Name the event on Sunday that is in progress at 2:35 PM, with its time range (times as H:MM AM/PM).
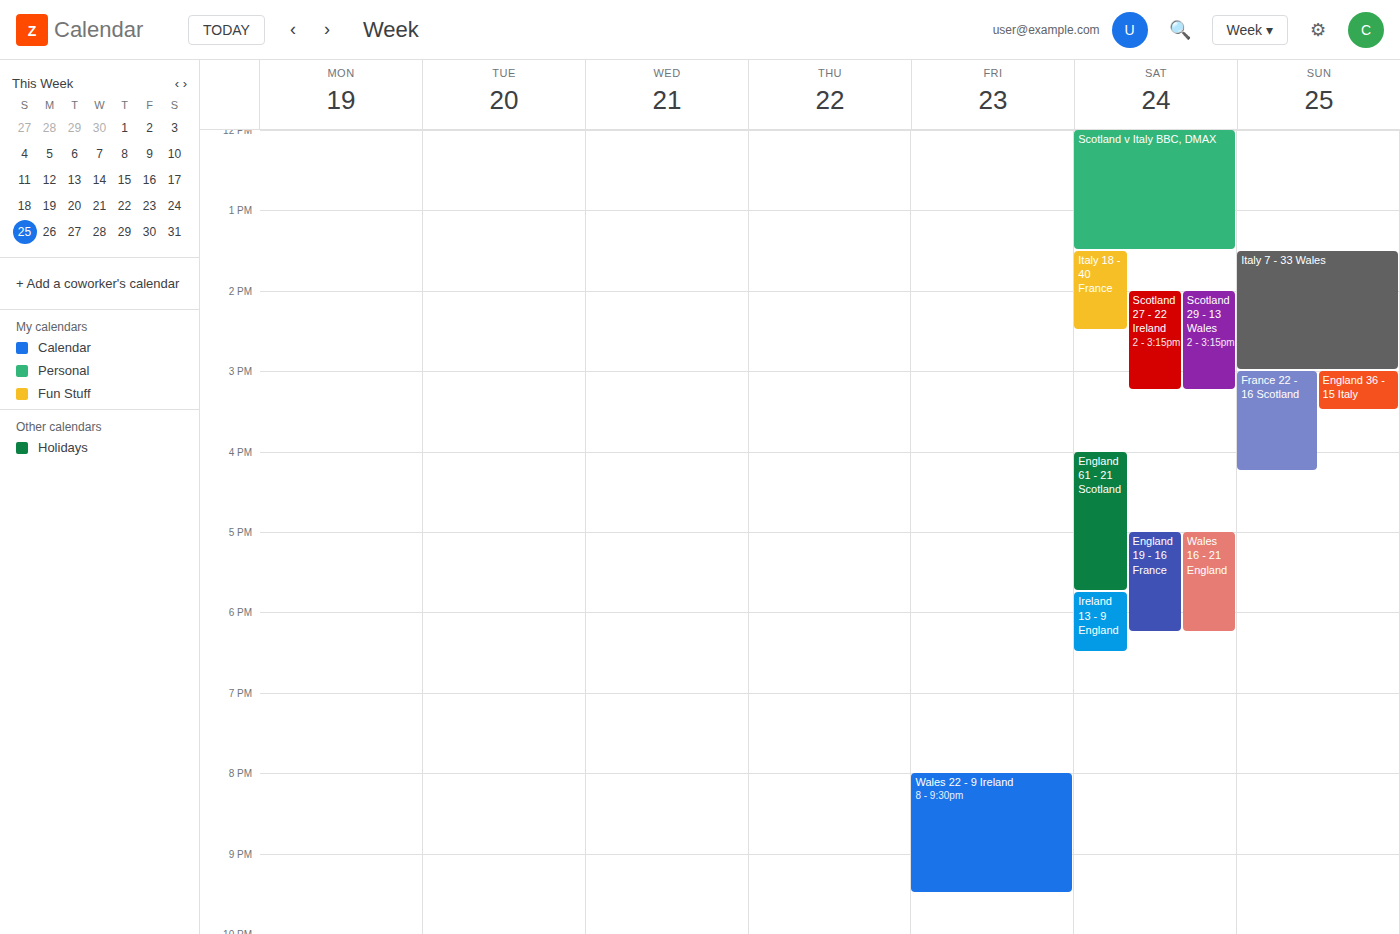
"Italy 7 - 33 Wales", 1:30 PM to 3:00 PM